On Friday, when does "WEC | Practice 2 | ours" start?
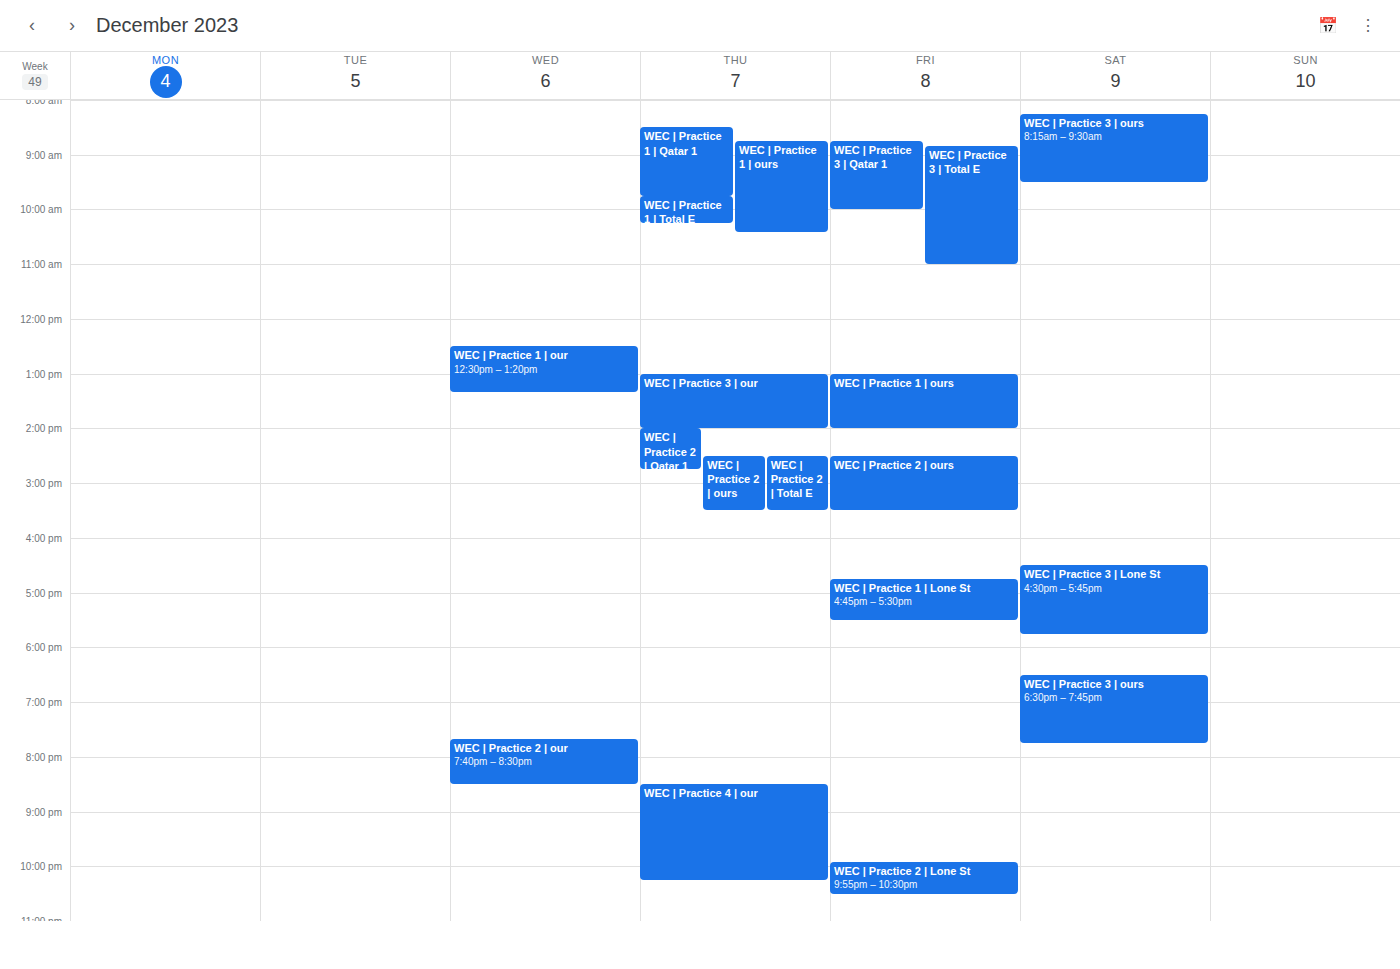
14:30